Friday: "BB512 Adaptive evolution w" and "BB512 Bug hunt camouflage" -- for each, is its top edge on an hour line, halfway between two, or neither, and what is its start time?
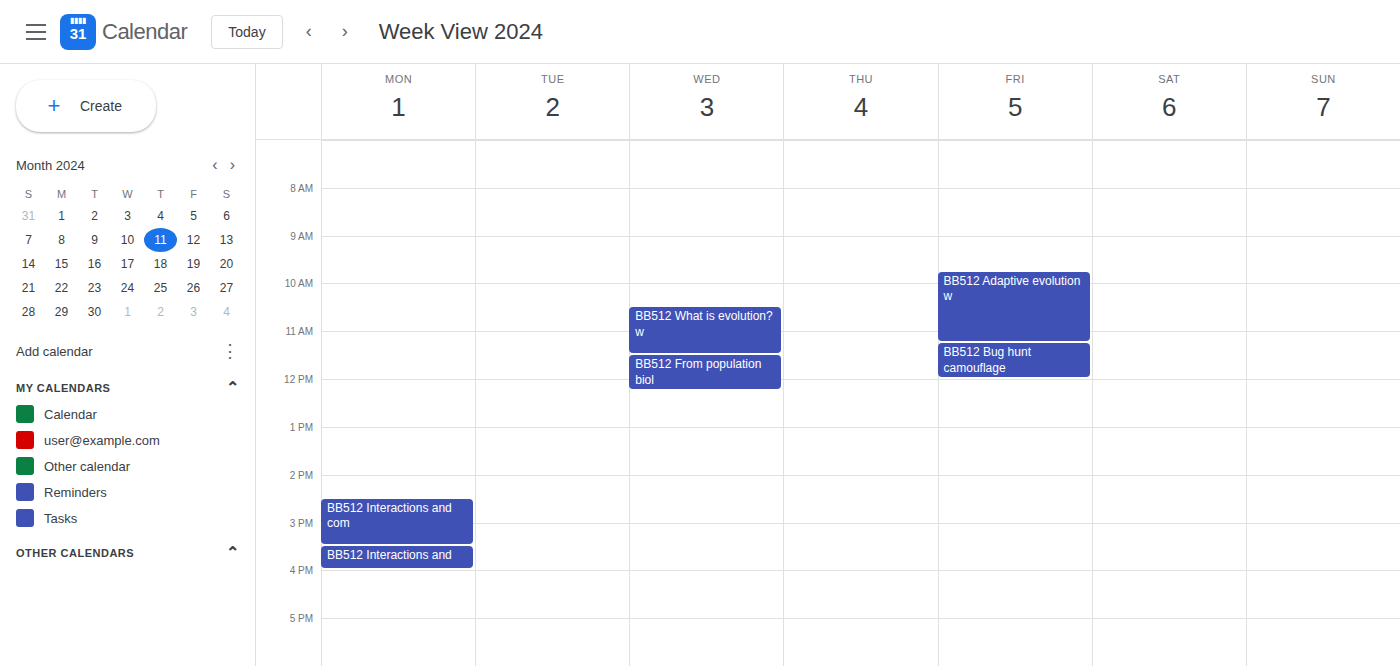
"BB512 Adaptive evolution w": 09:45, neither: three quarters of the way from the 09:00 line to the 10:00 line. "BB512 Bug hunt camouflage": 11:15, neither: a quarter of the way from the 11:00 line to the 12:00 line.